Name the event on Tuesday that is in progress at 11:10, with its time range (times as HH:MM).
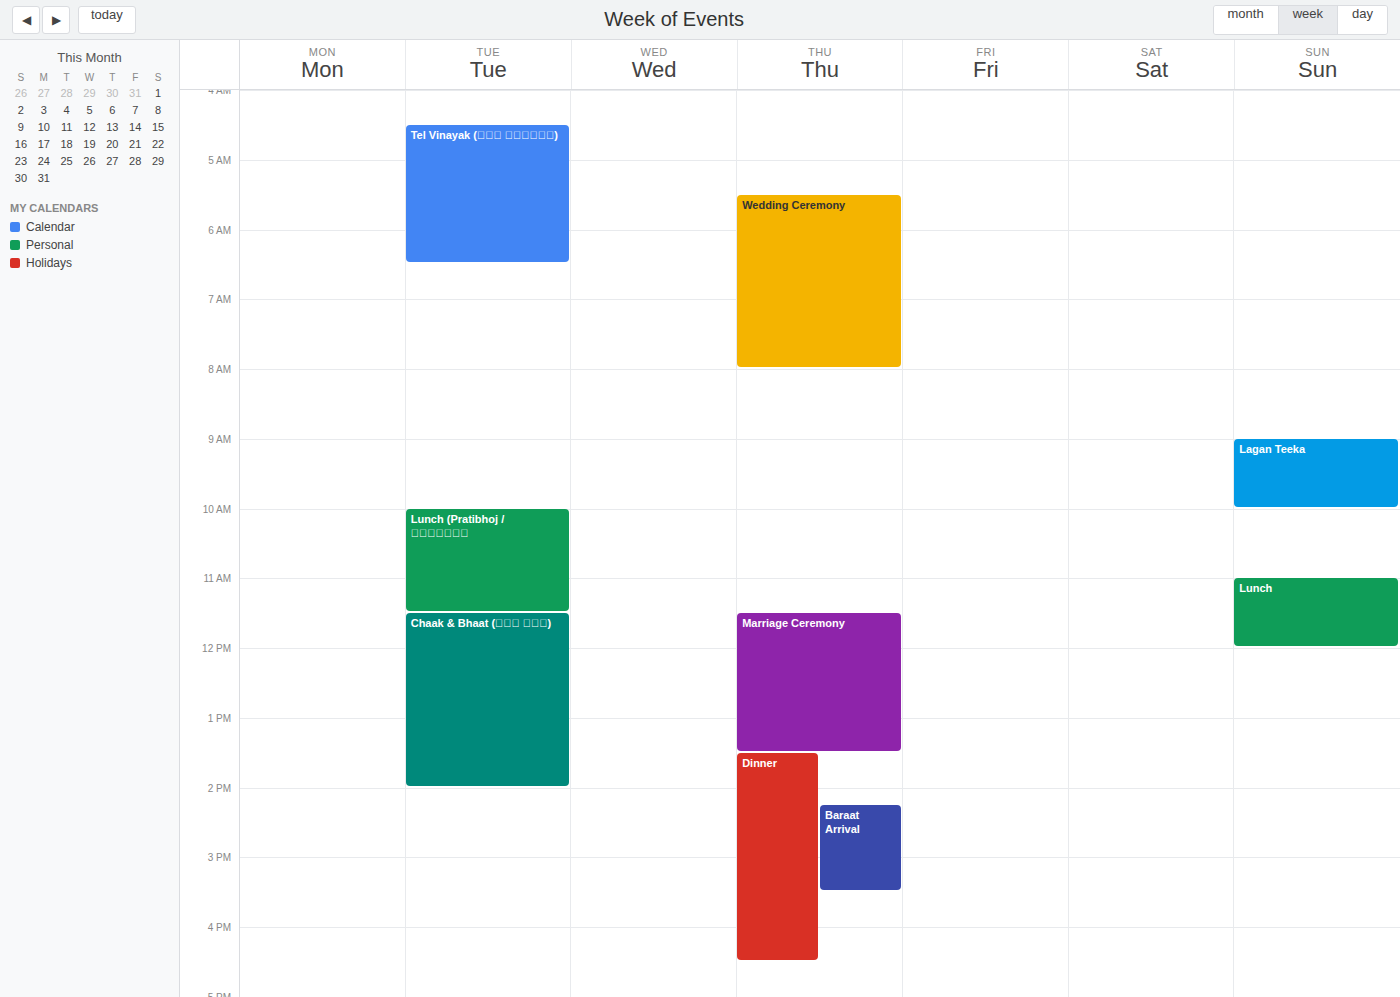
"Lunch (Pratibhoj / प्रीतिभ", 10:00 to 11:30